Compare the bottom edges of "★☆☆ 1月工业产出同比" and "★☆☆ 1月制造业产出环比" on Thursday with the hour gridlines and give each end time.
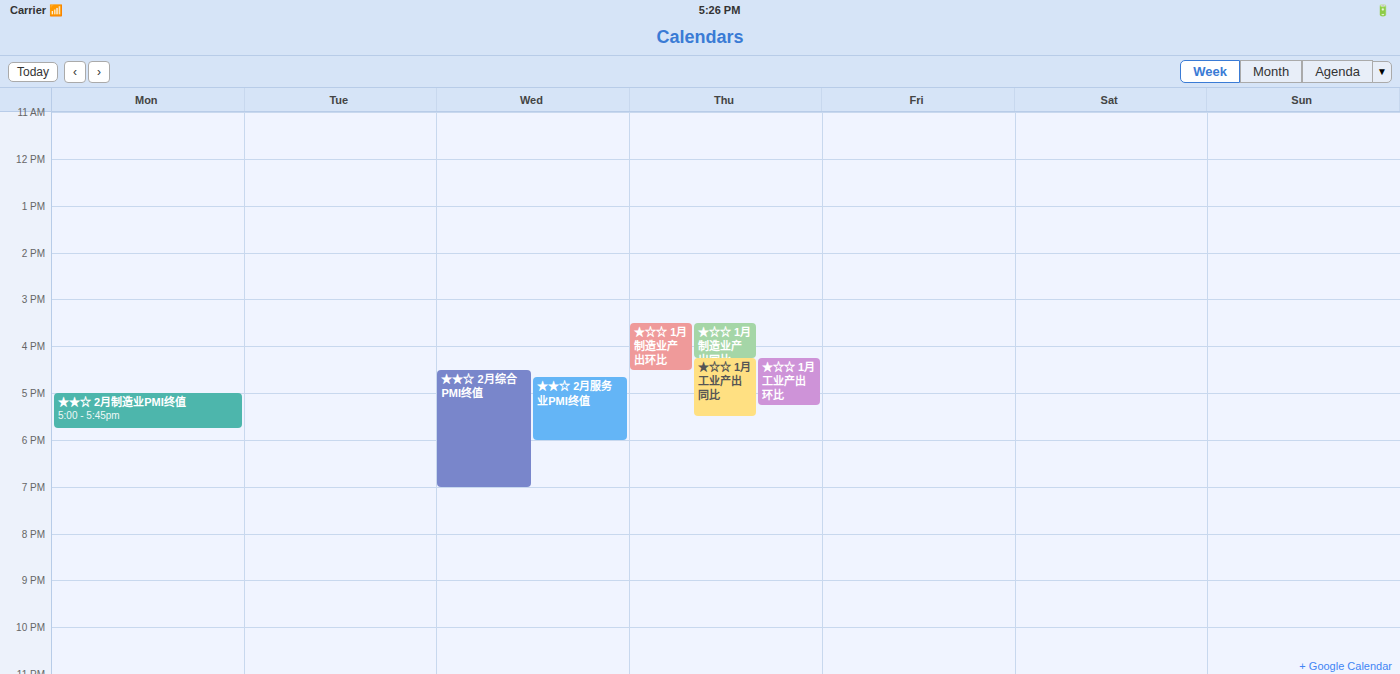
"★☆☆ 1月工业产出同比": 5:30 PM, halfway between the 5 PM and 6 PM lines. "★☆☆ 1月制造业产出环比": 4:30 PM, halfway between the 4 PM and 5 PM lines.